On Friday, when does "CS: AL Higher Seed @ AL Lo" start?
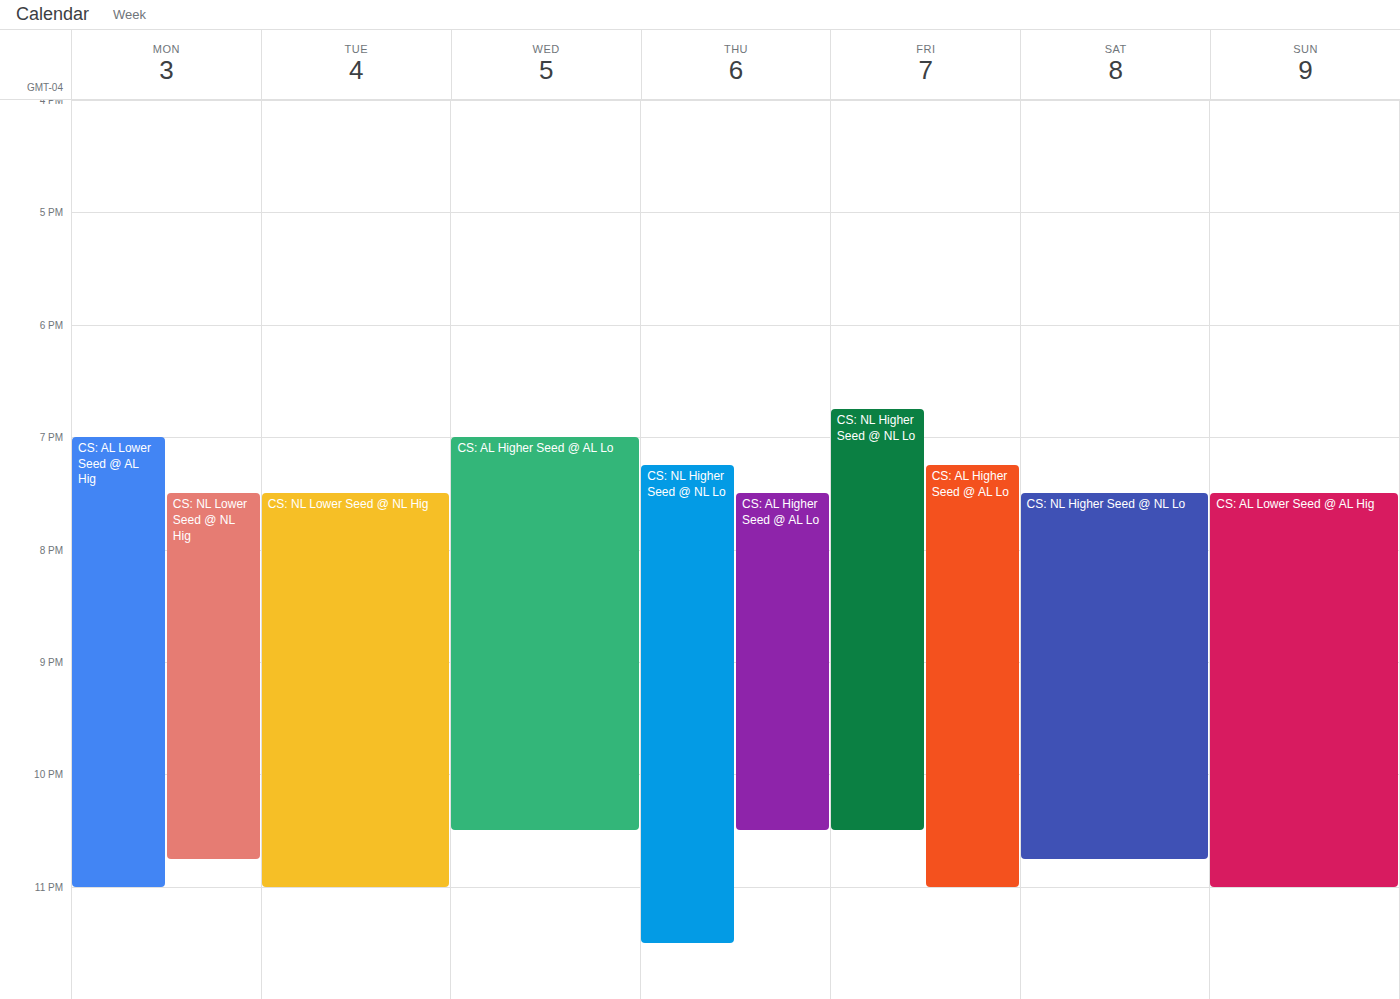
7:15 PM